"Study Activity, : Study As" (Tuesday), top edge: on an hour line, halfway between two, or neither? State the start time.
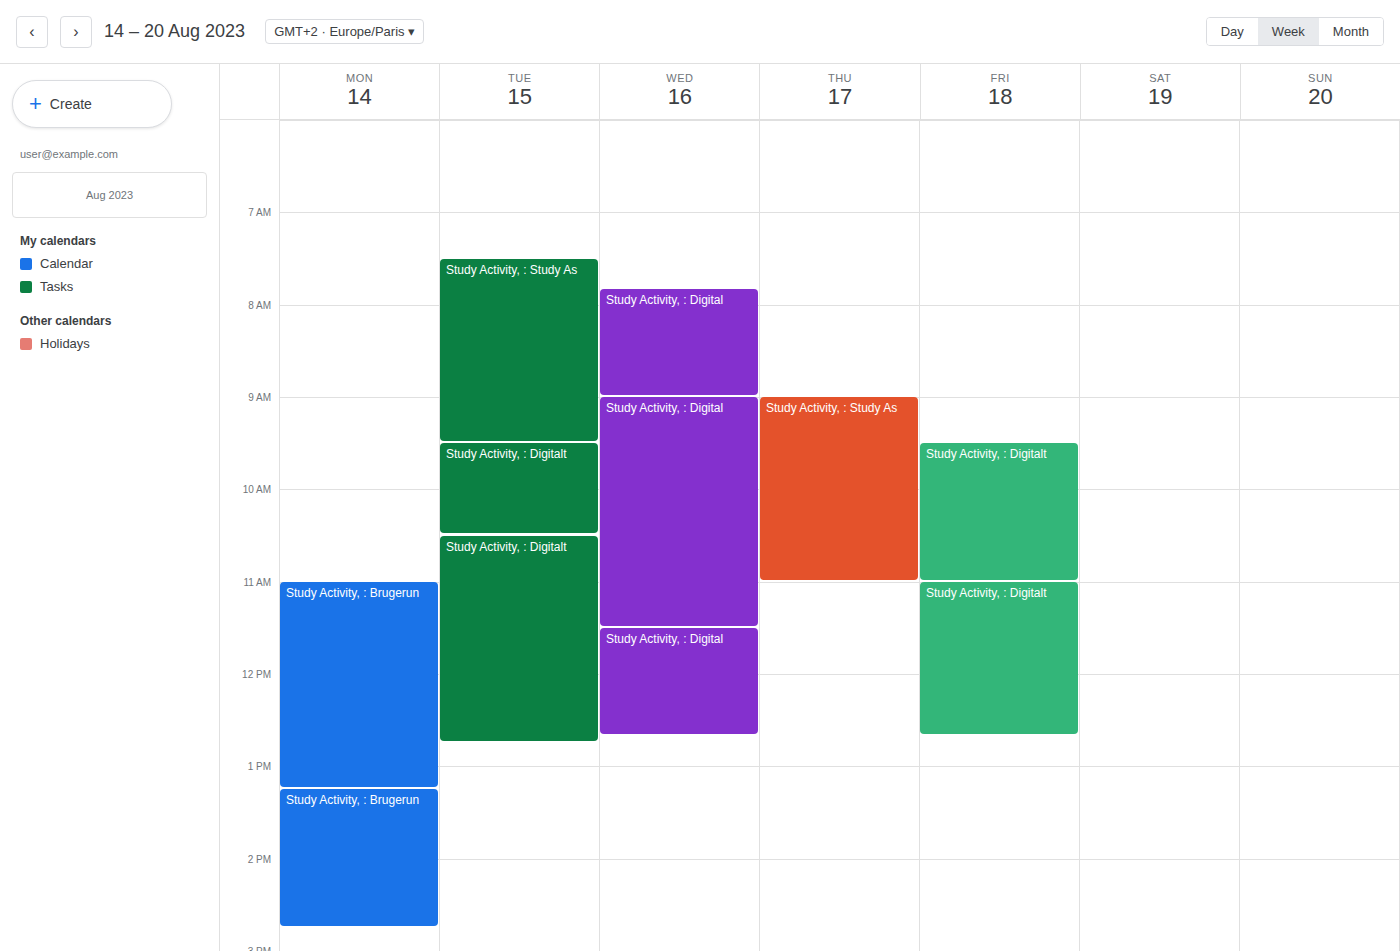
7:30 AM -- halfway between the 7 AM and 8 AM lines.